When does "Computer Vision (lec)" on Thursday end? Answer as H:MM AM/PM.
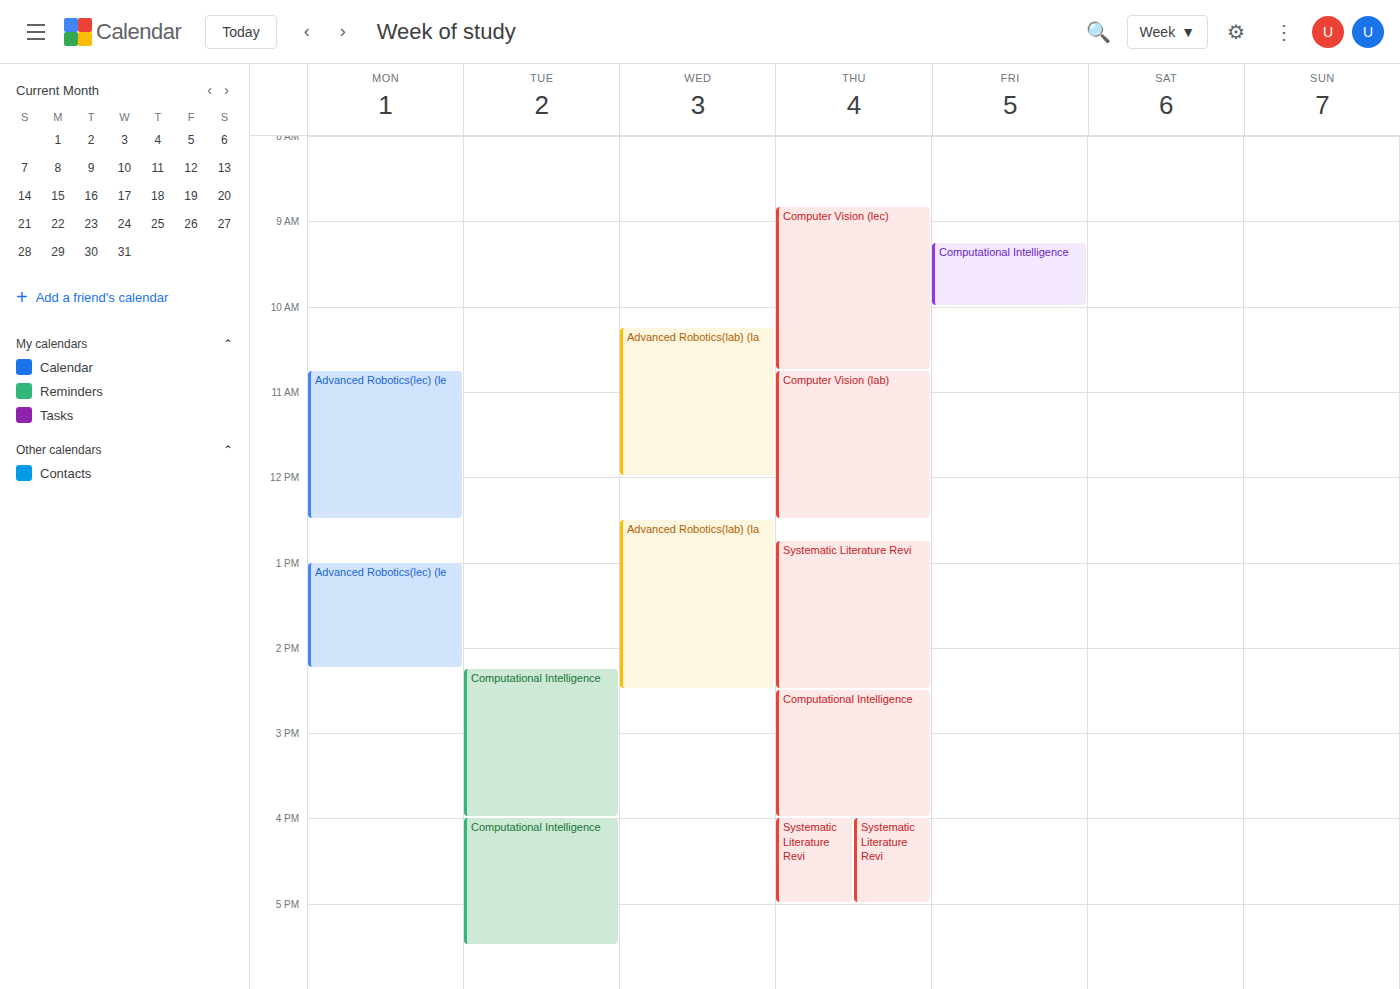
10:45 AM